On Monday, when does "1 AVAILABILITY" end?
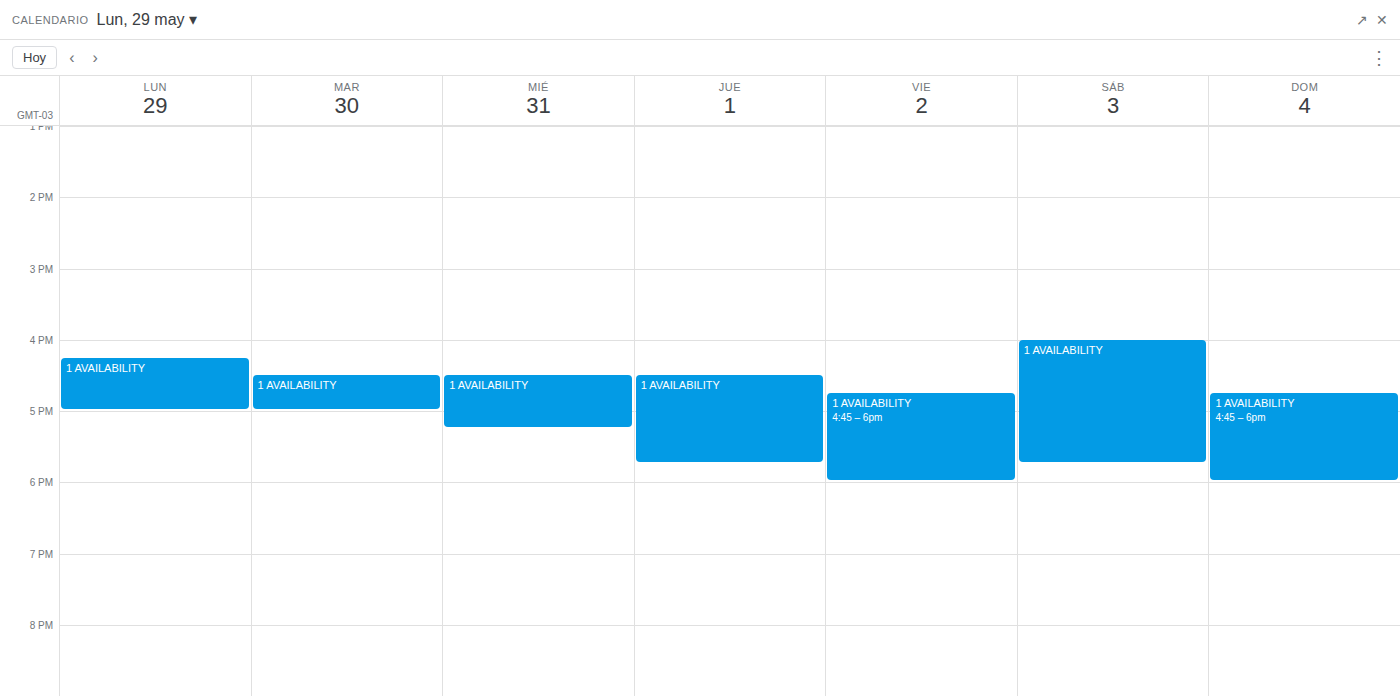
5:00 PM